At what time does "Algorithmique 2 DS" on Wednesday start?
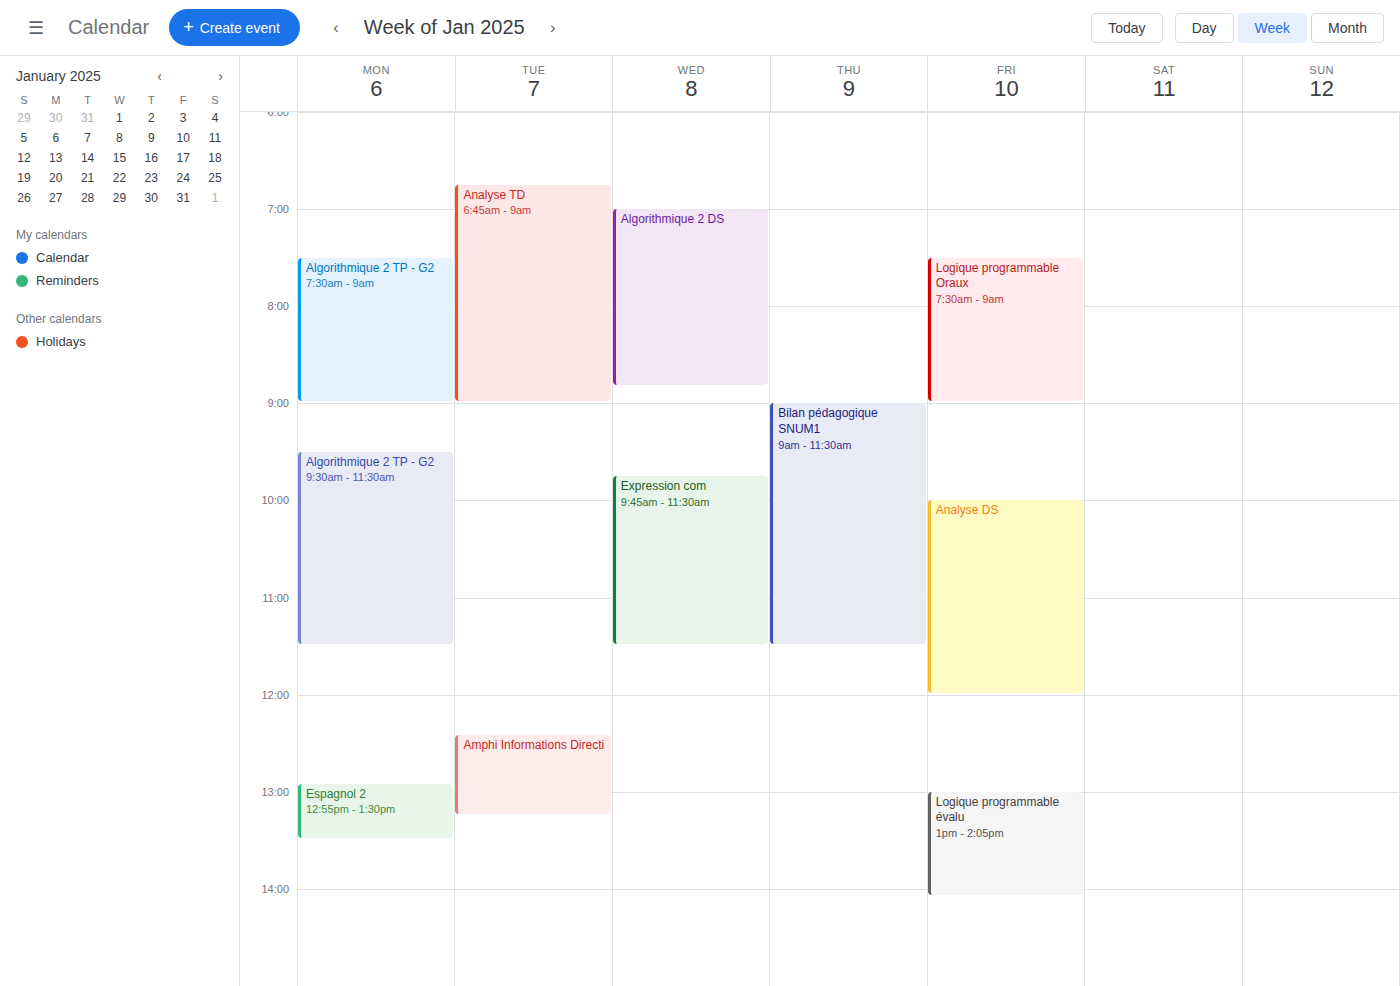
7:00 AM